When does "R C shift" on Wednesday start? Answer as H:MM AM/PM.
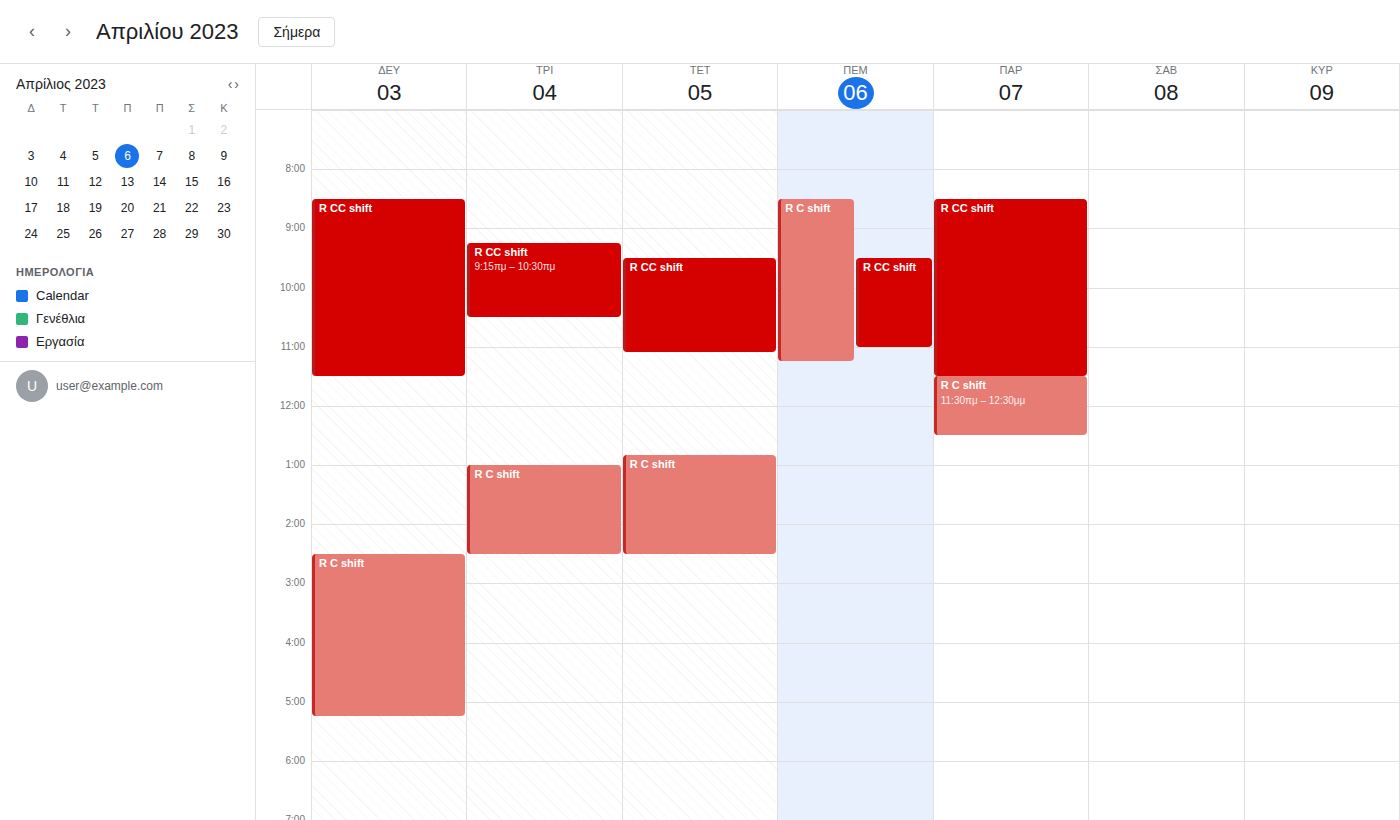
12:50 PM